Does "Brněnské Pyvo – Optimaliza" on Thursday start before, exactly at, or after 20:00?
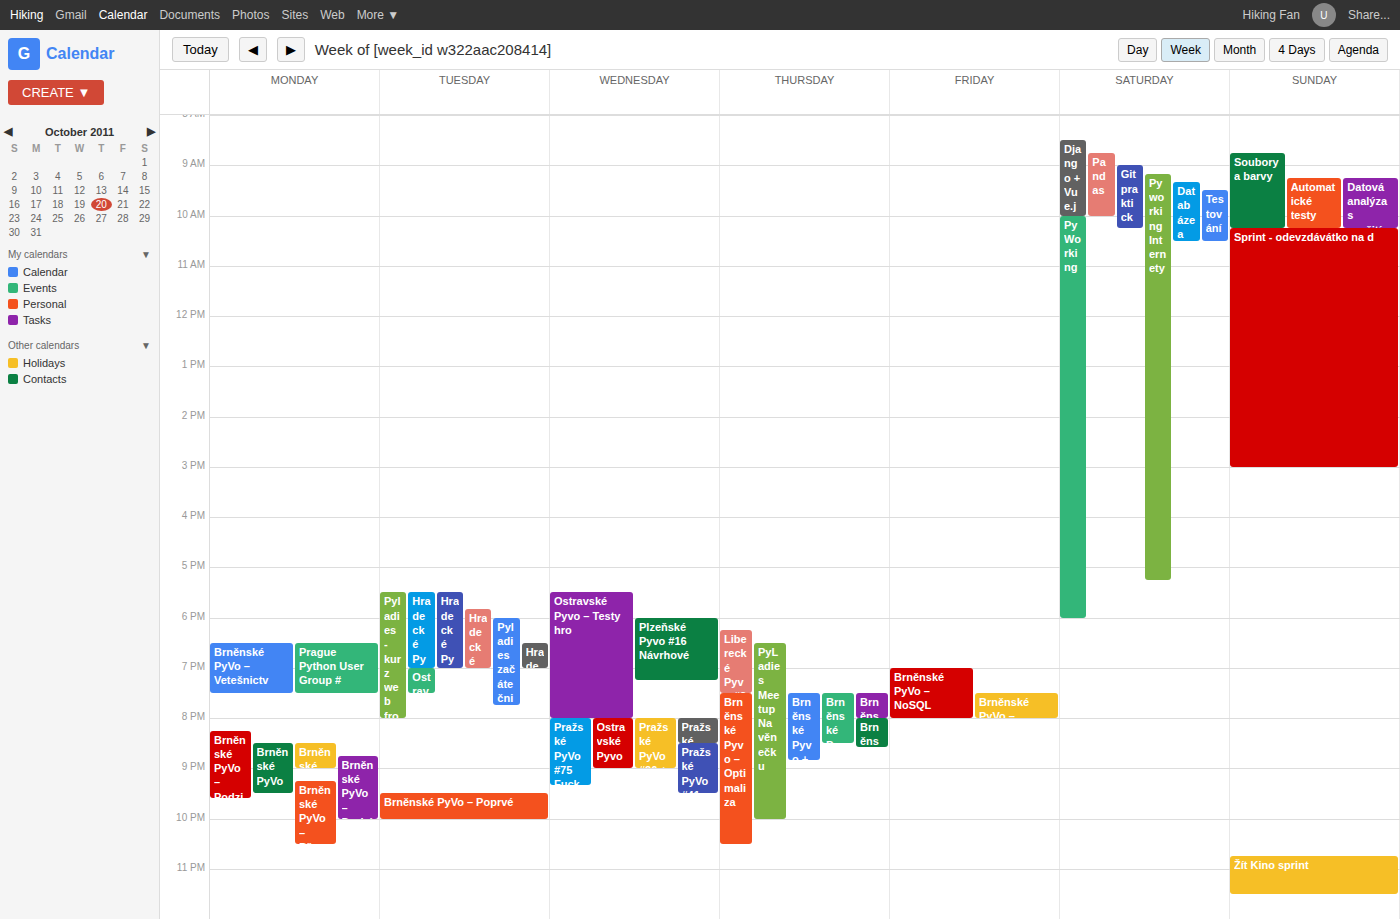
19:30 -- before 20:00, 30 minutes above the 20:00 line.